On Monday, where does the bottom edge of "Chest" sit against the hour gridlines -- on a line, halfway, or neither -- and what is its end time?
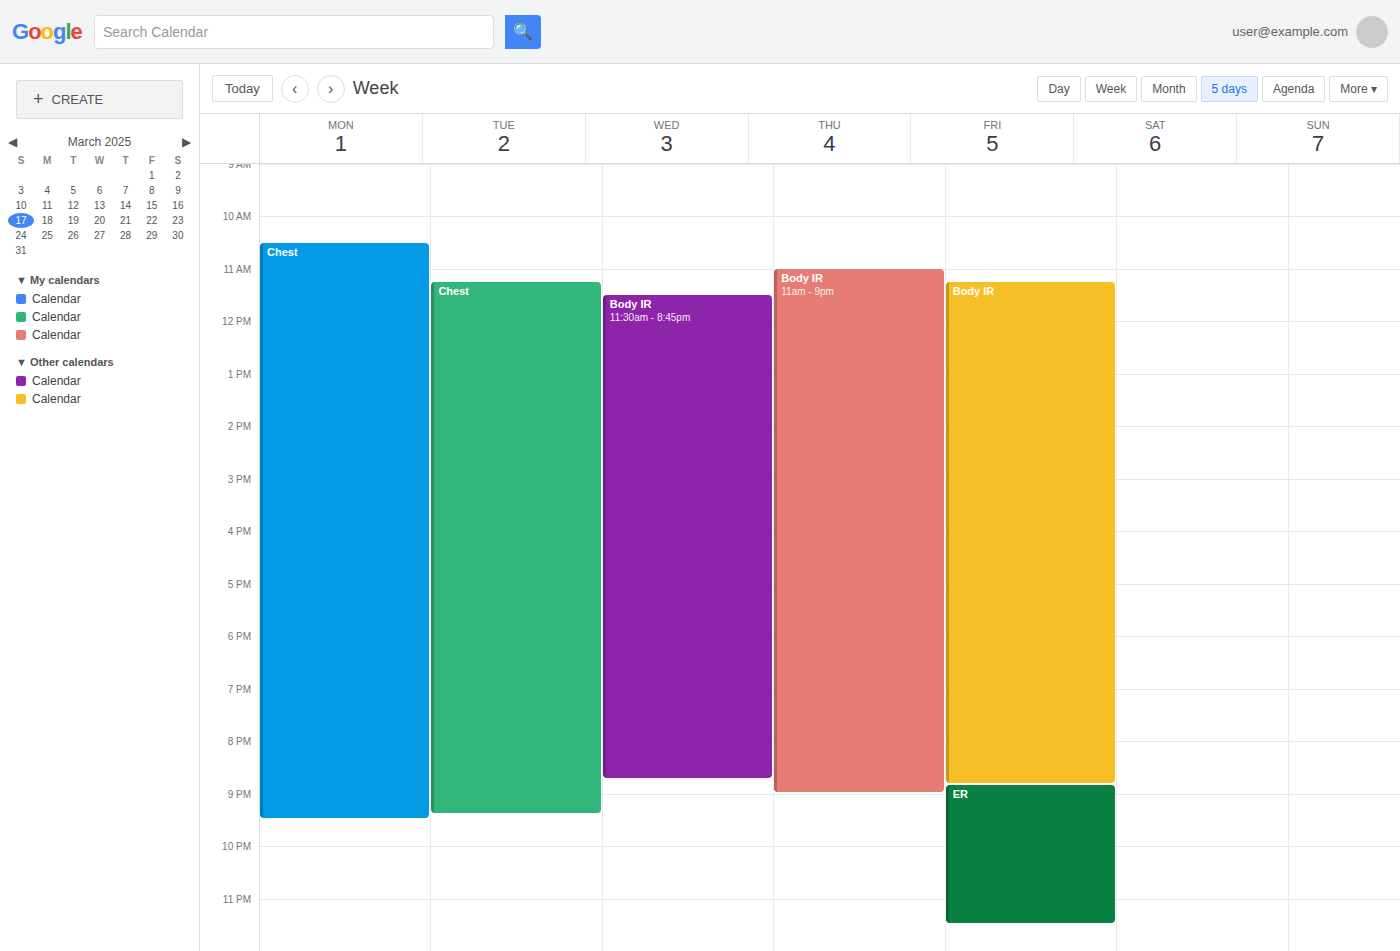
9:30 PM -- halfway between the 9 PM and 10 PM lines.